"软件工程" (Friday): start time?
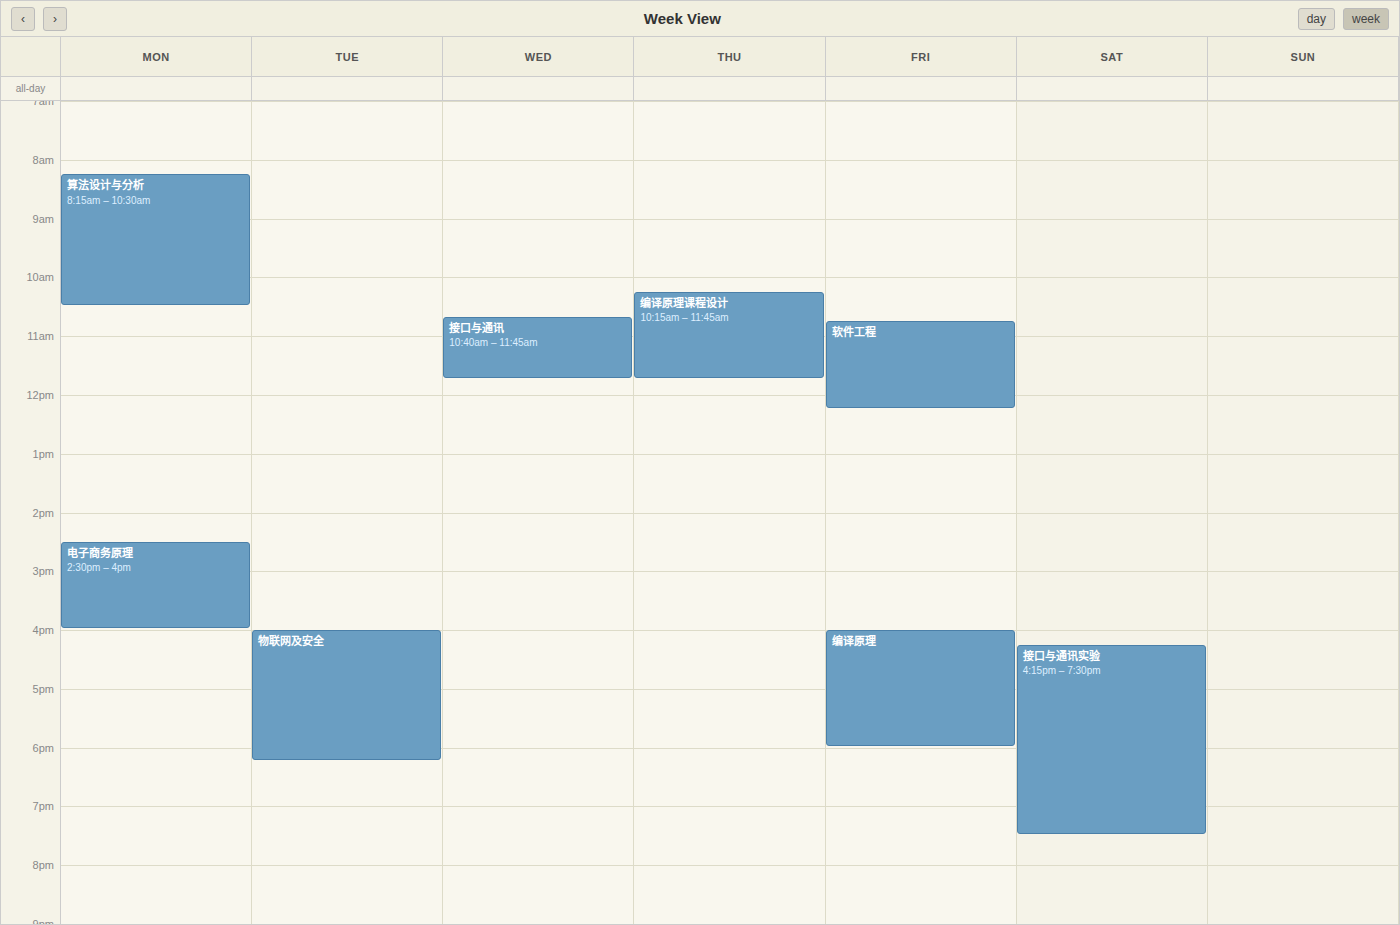
10:45 AM